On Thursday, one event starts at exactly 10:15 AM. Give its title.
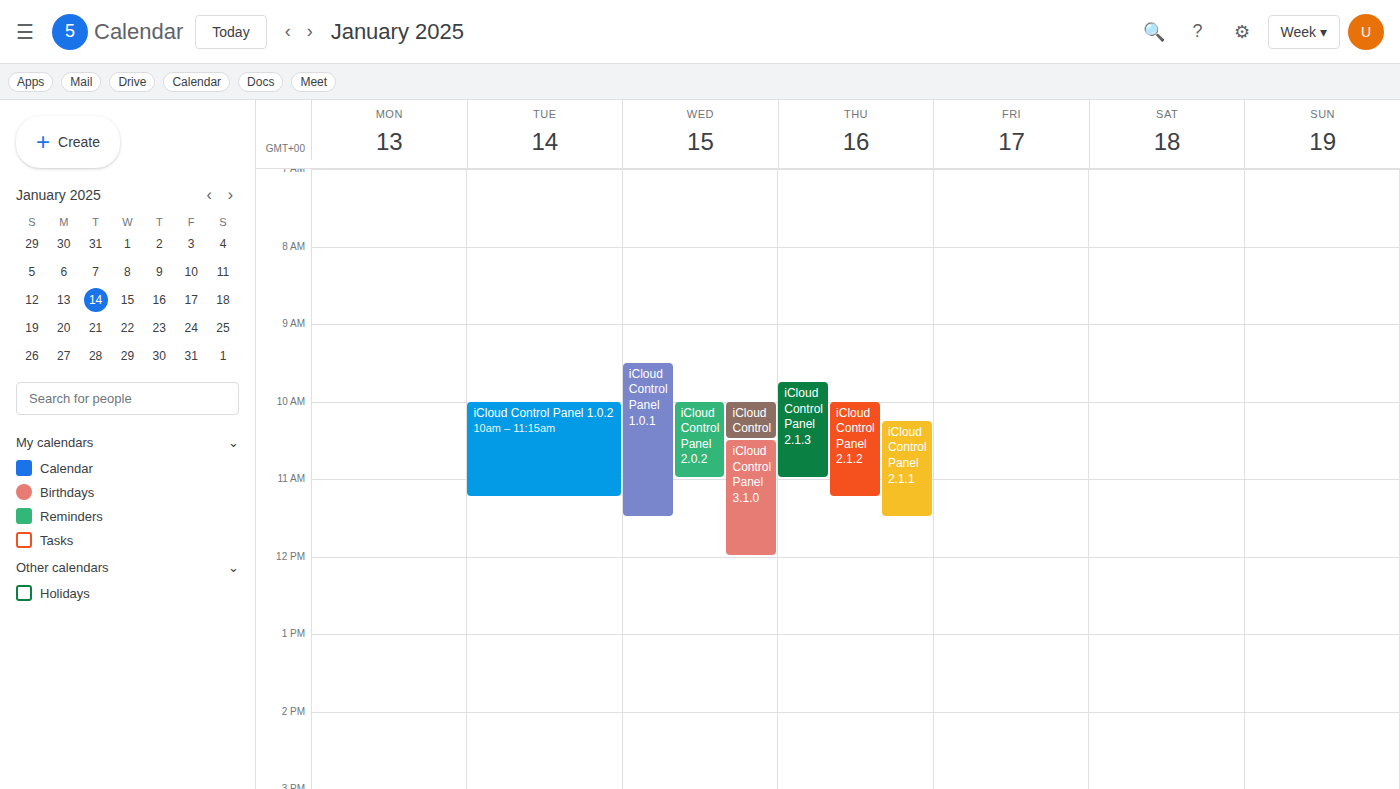
"iCloud Control Panel 2.1.1"